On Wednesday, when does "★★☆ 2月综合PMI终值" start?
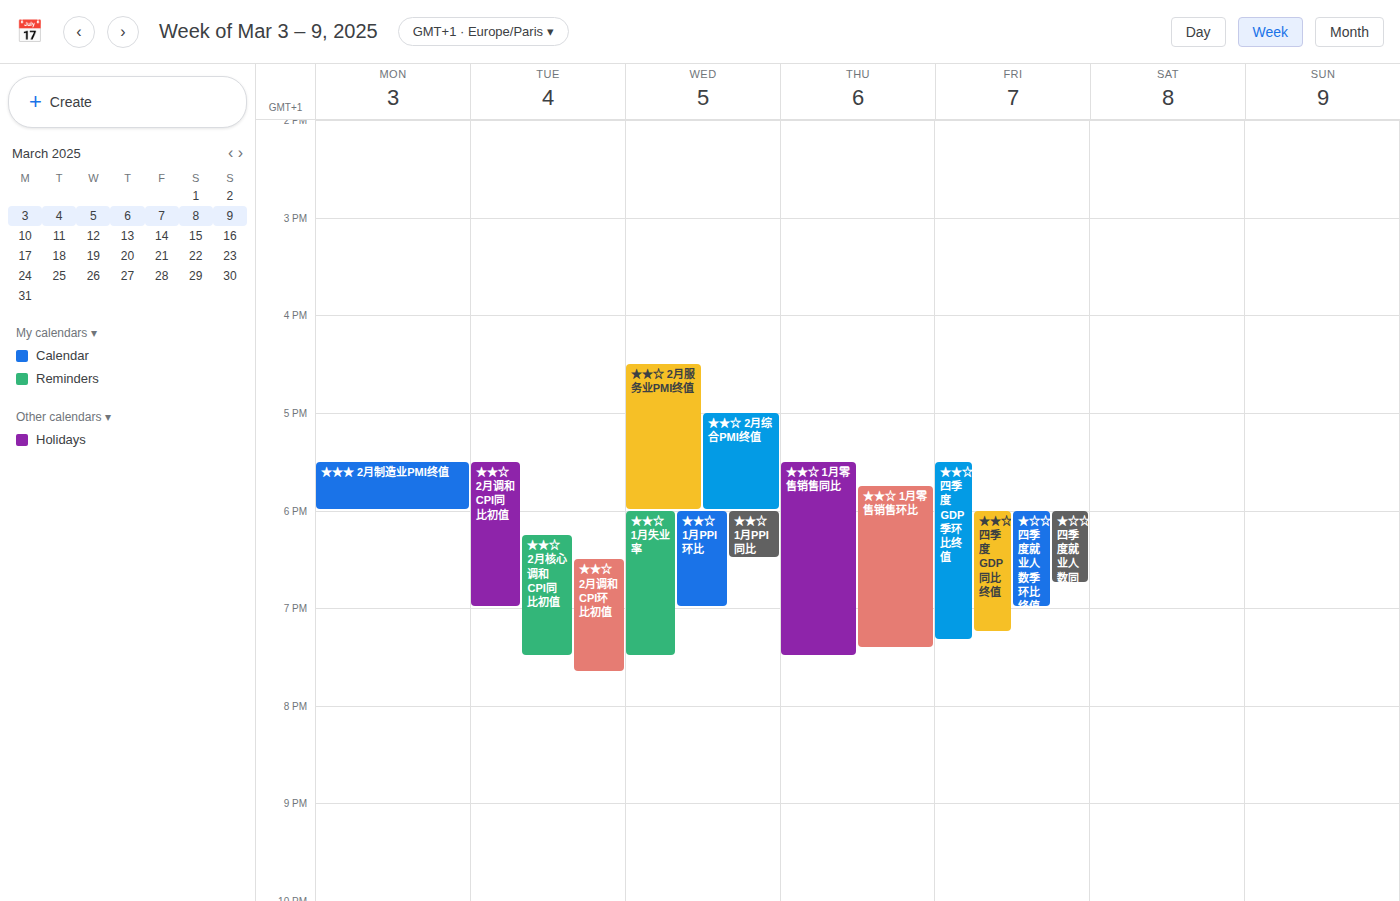
5:00 PM